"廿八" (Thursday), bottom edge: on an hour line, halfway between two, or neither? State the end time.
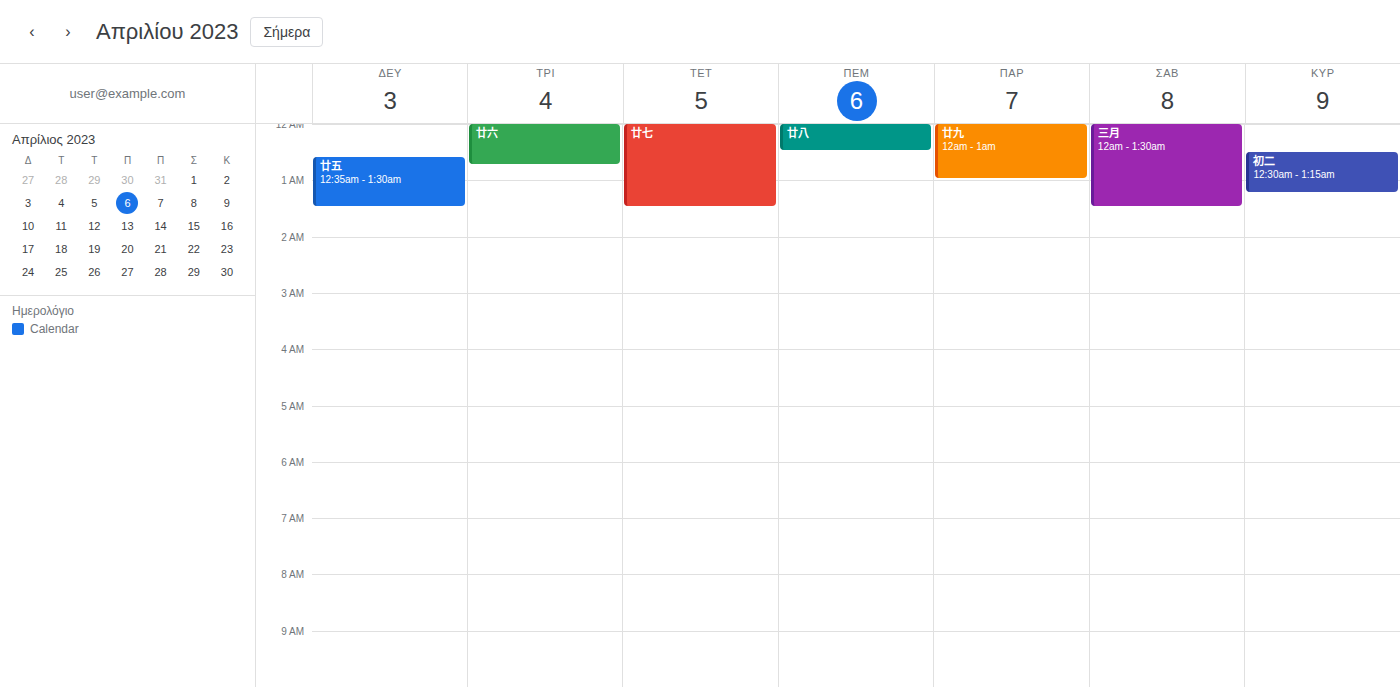
12:30 AM -- halfway between the 12 AM and 1 AM lines.